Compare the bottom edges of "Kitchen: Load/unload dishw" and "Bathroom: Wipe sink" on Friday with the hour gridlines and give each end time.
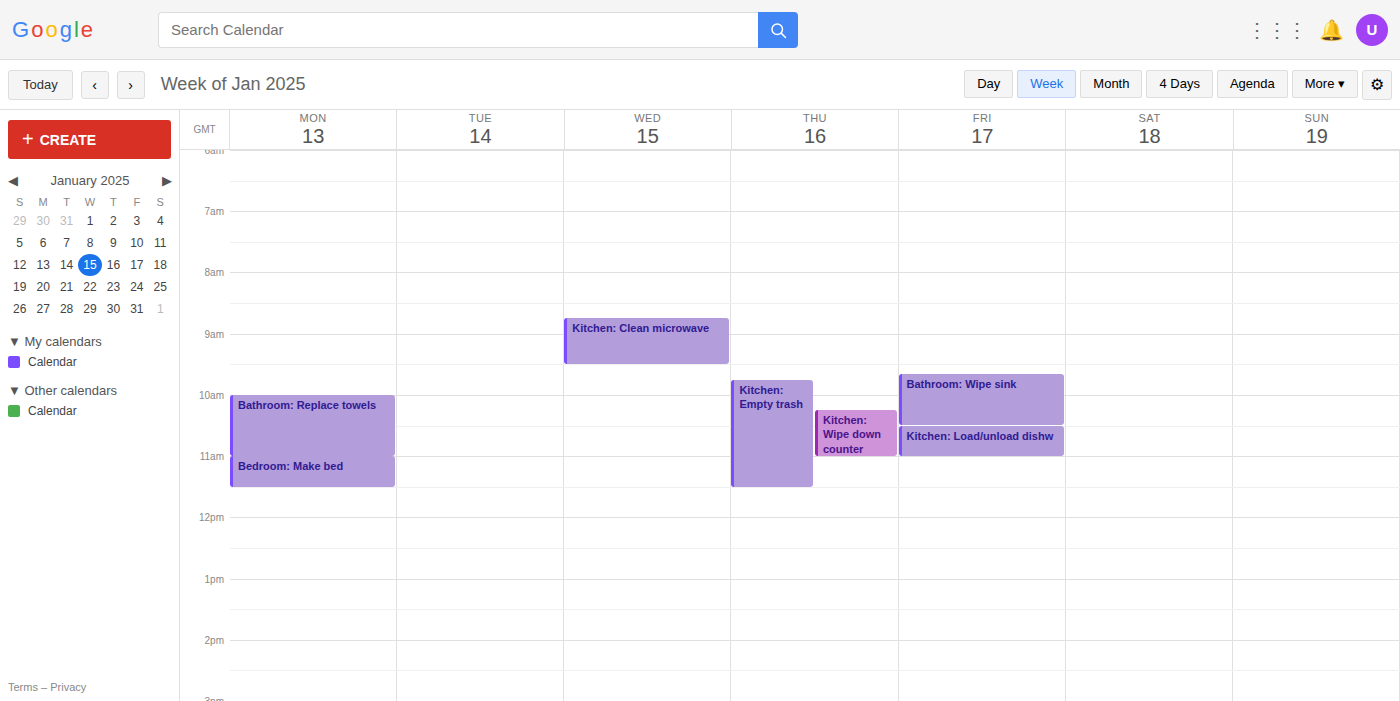
"Kitchen: Load/unload dishw": 11:00 AM, exactly on the 11 AM line. "Bathroom: Wipe sink": 10:30 AM, halfway between the 10 AM and 11 AM lines.